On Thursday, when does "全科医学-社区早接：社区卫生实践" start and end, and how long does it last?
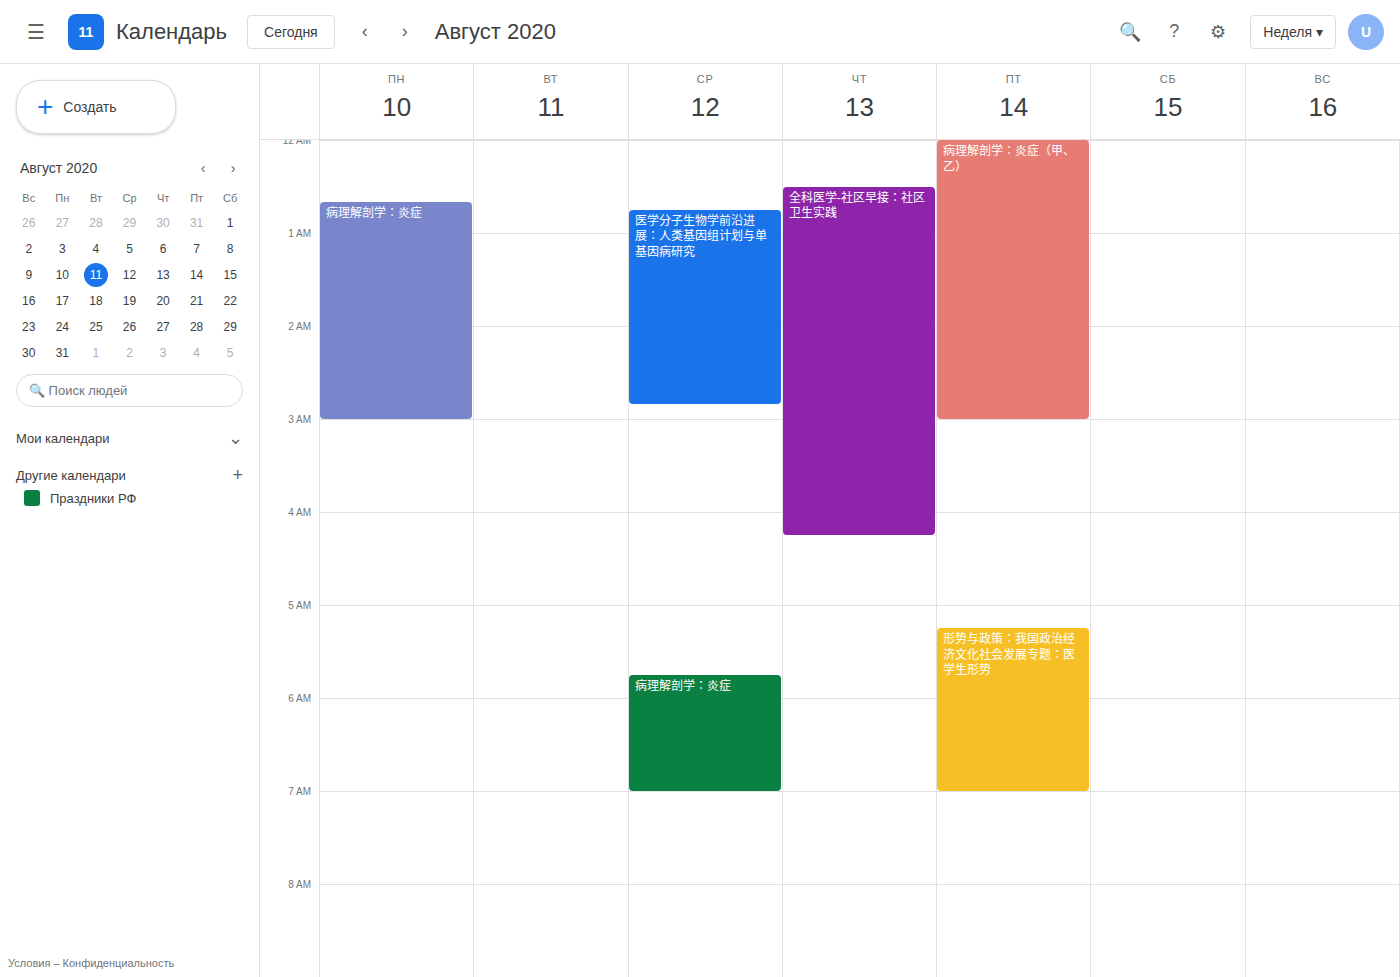
12:30 AM to 4:15 AM, 3 hours 45 minutes